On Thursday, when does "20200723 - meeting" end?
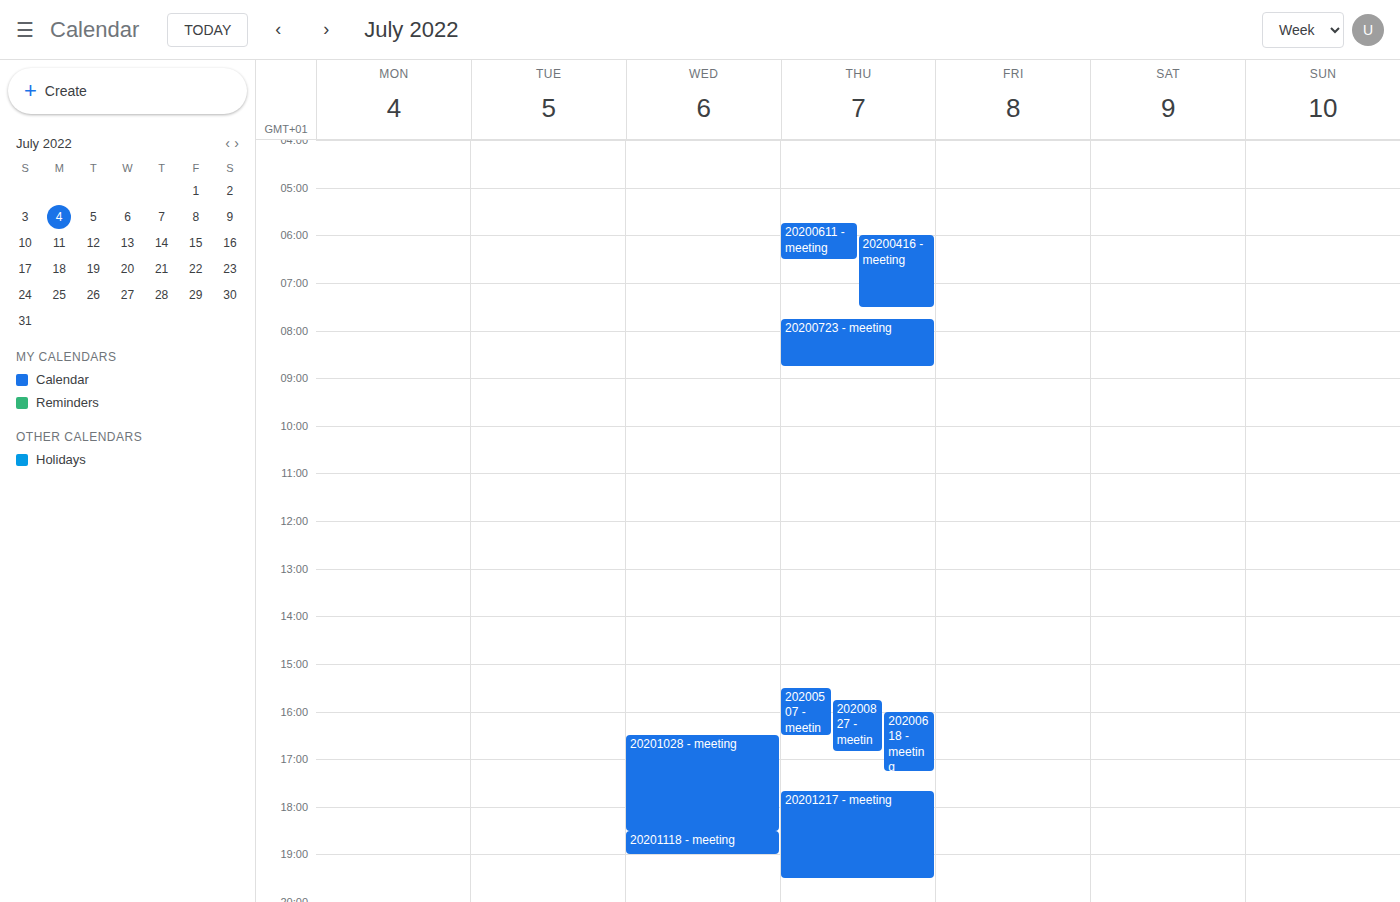
08:45